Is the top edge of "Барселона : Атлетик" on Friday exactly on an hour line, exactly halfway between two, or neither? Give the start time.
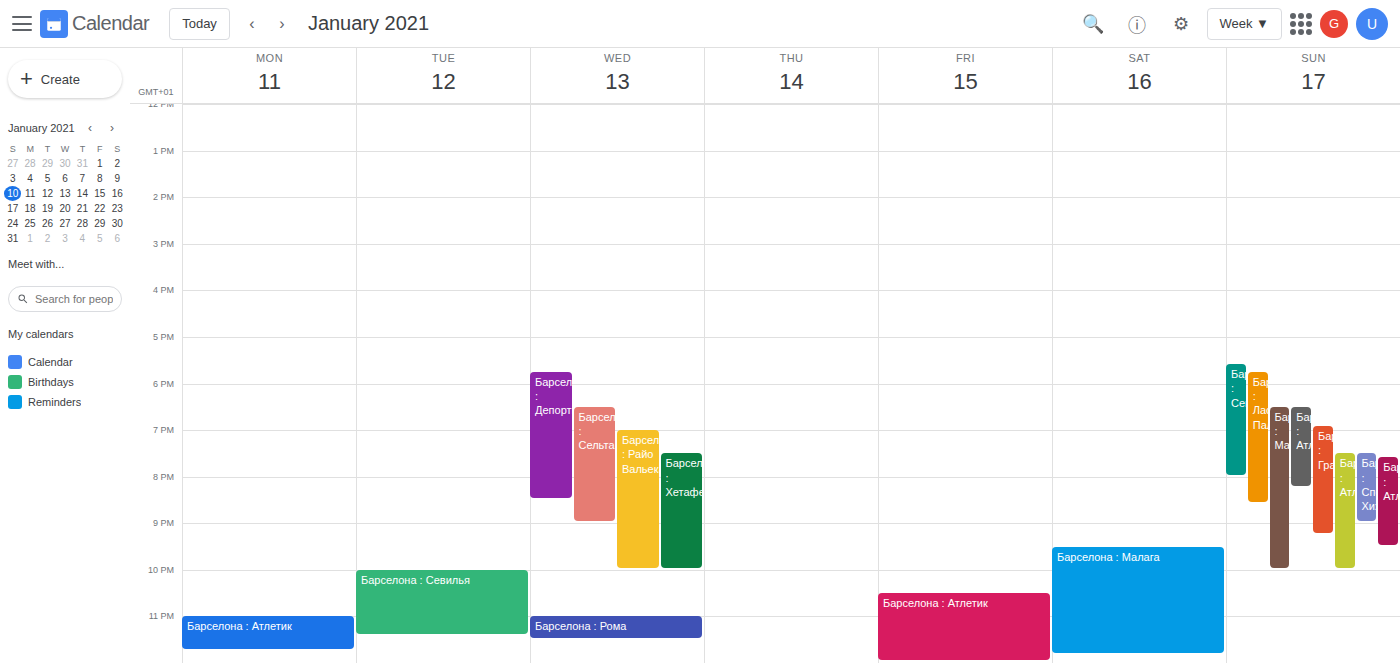
10:30 PM -- halfway between the 10 PM and 11 PM lines.